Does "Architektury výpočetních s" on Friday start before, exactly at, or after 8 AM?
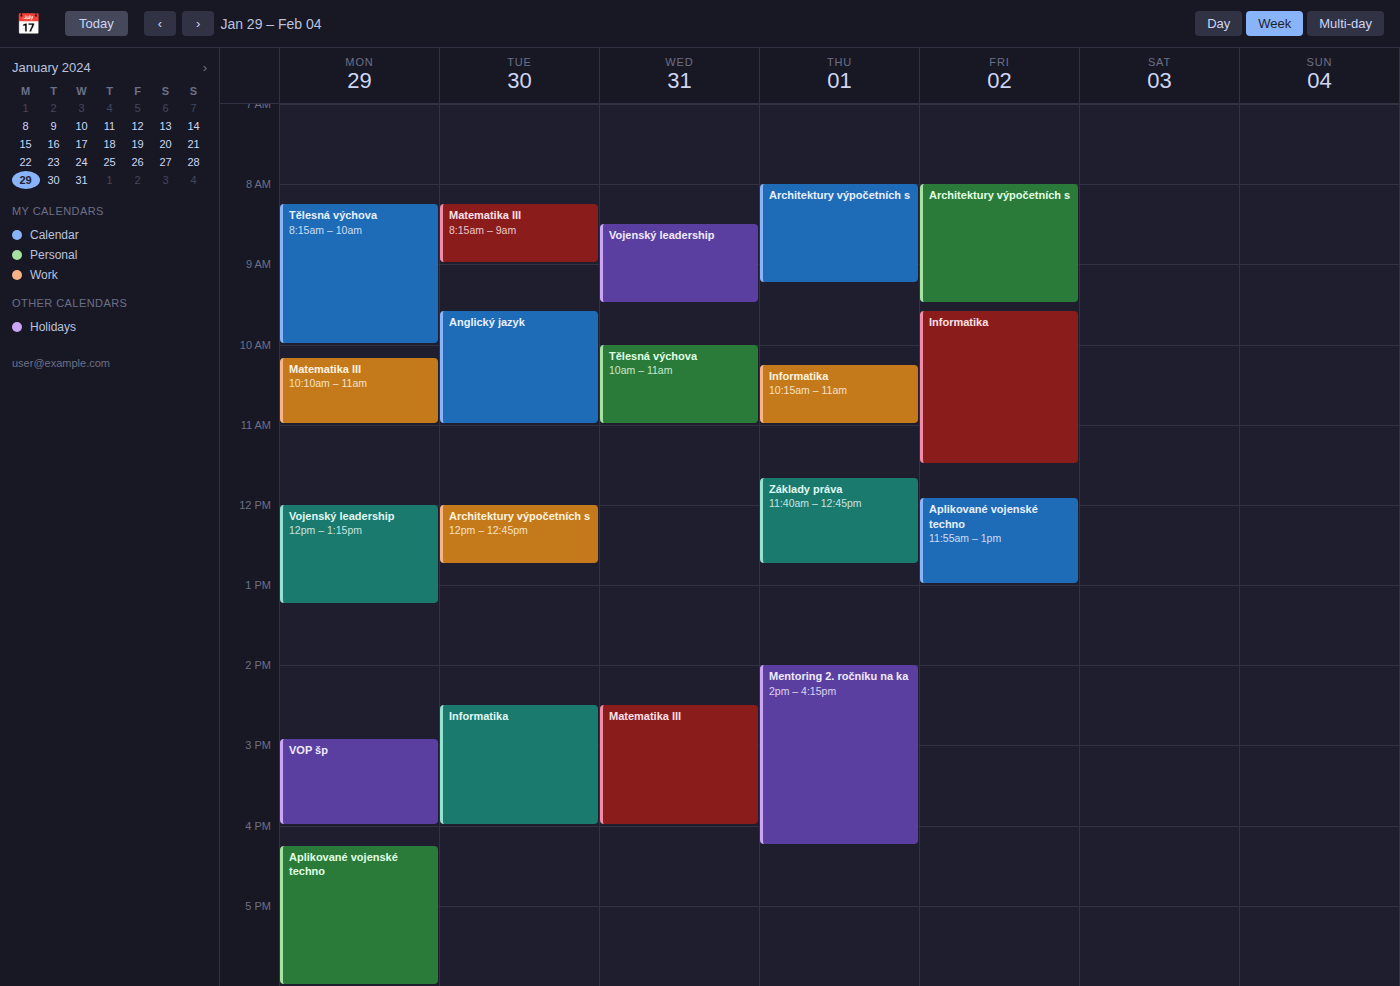
8:00 AM -- exactly at 8 AM, on the 8 AM line.